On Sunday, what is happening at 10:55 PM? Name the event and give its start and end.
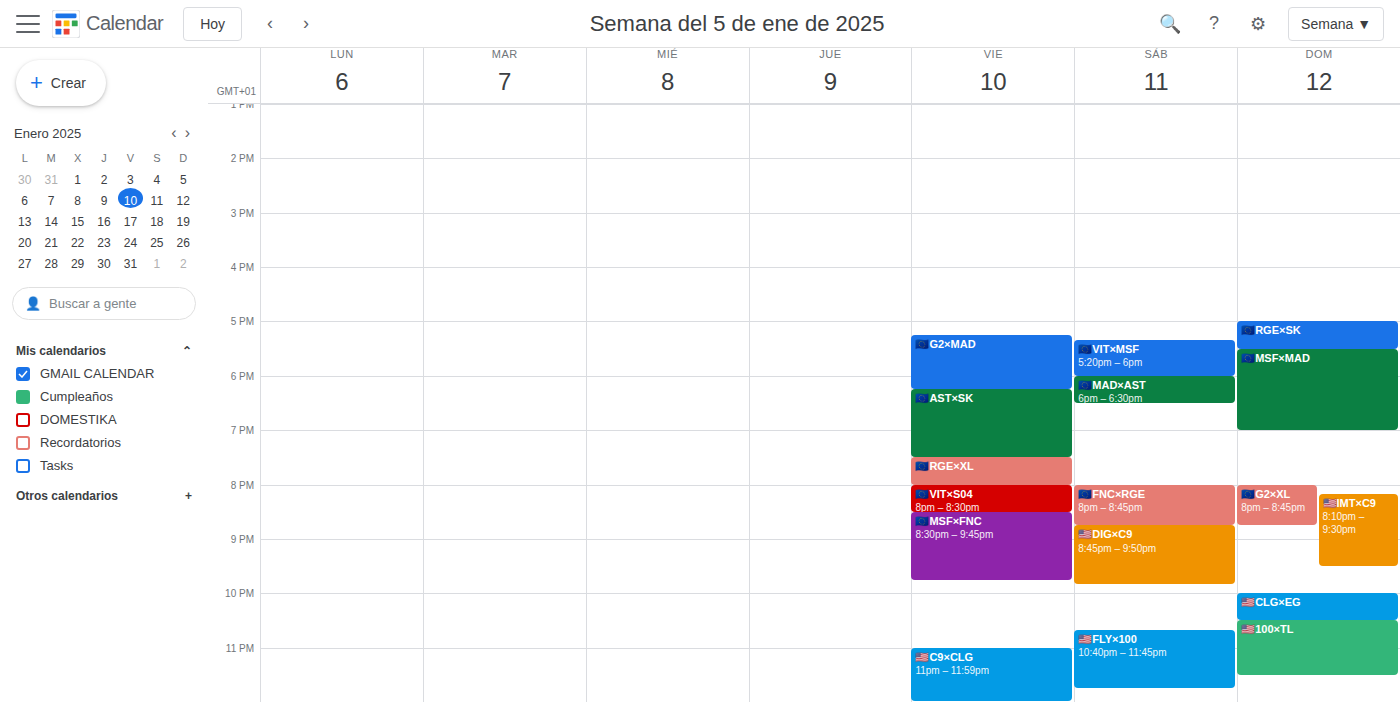
"🇺🇸100×TL", 10:30 PM to 11:30 PM